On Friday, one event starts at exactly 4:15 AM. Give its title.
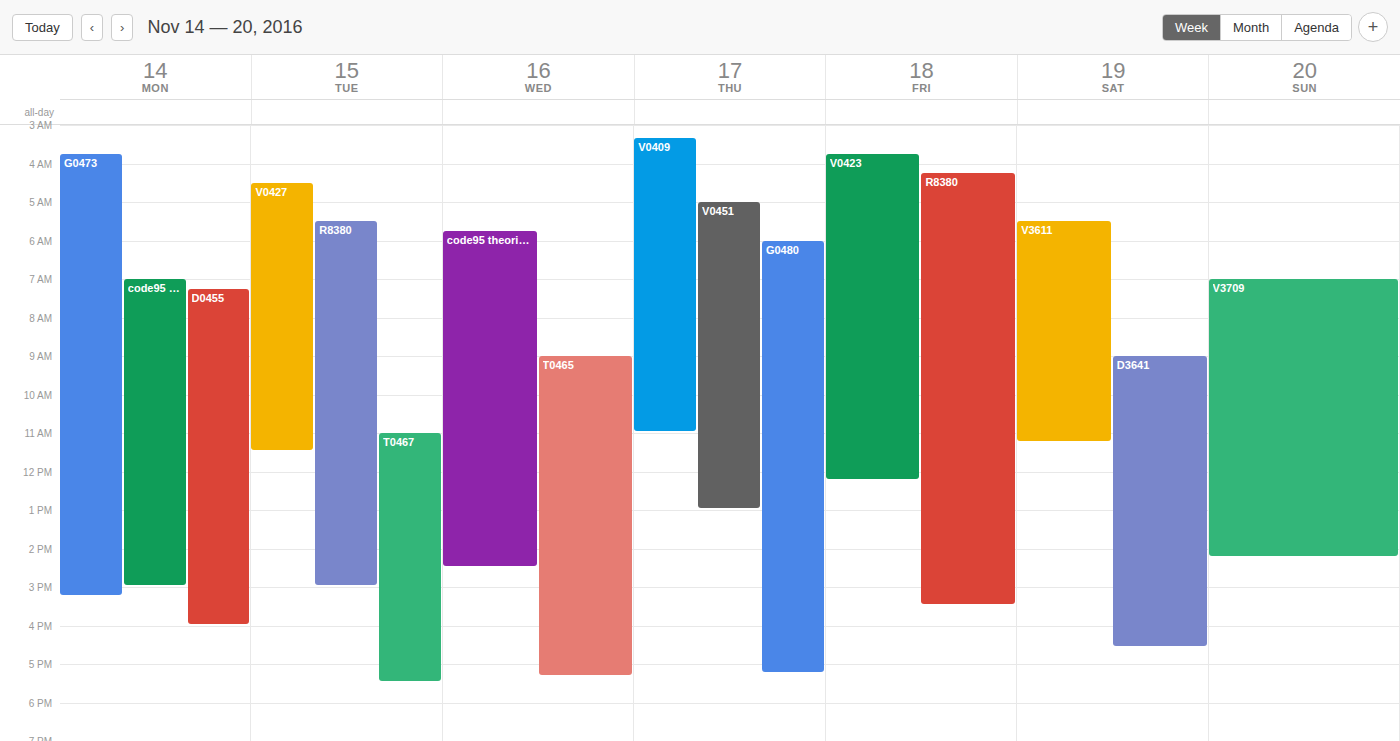
"R8380"